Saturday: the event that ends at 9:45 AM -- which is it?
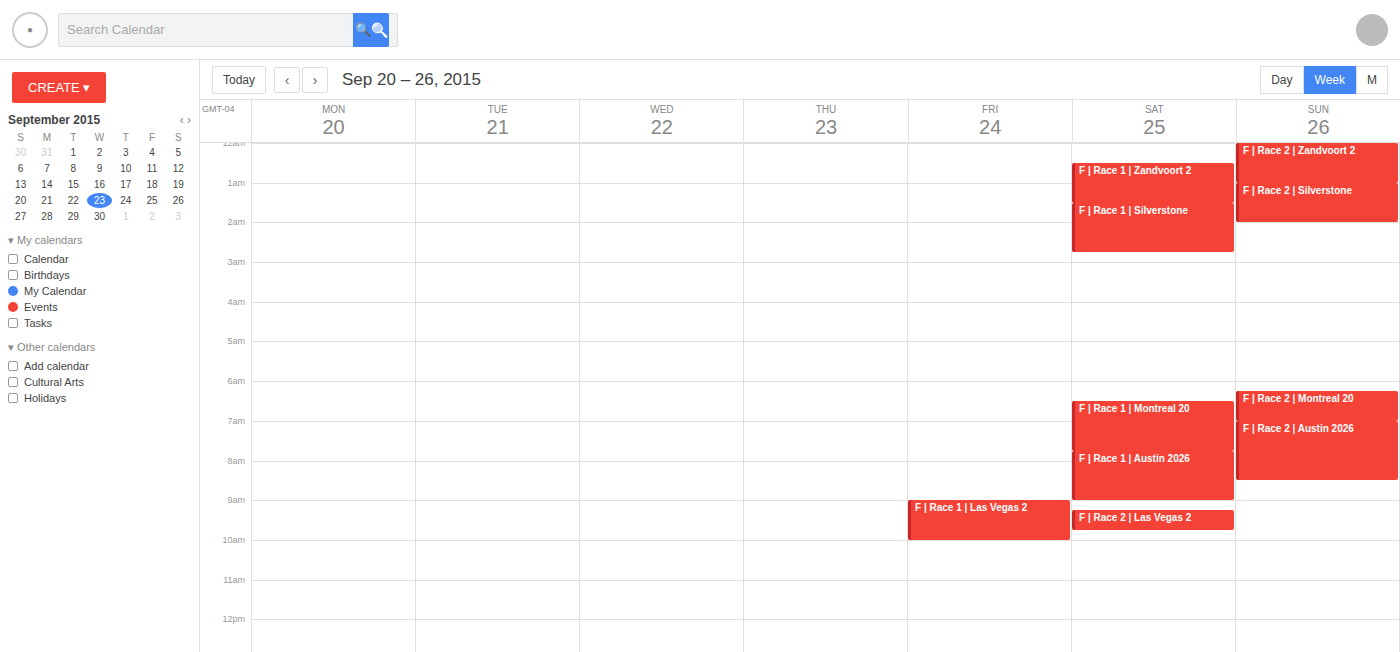
"F | Race 2 | Las Vegas 2"